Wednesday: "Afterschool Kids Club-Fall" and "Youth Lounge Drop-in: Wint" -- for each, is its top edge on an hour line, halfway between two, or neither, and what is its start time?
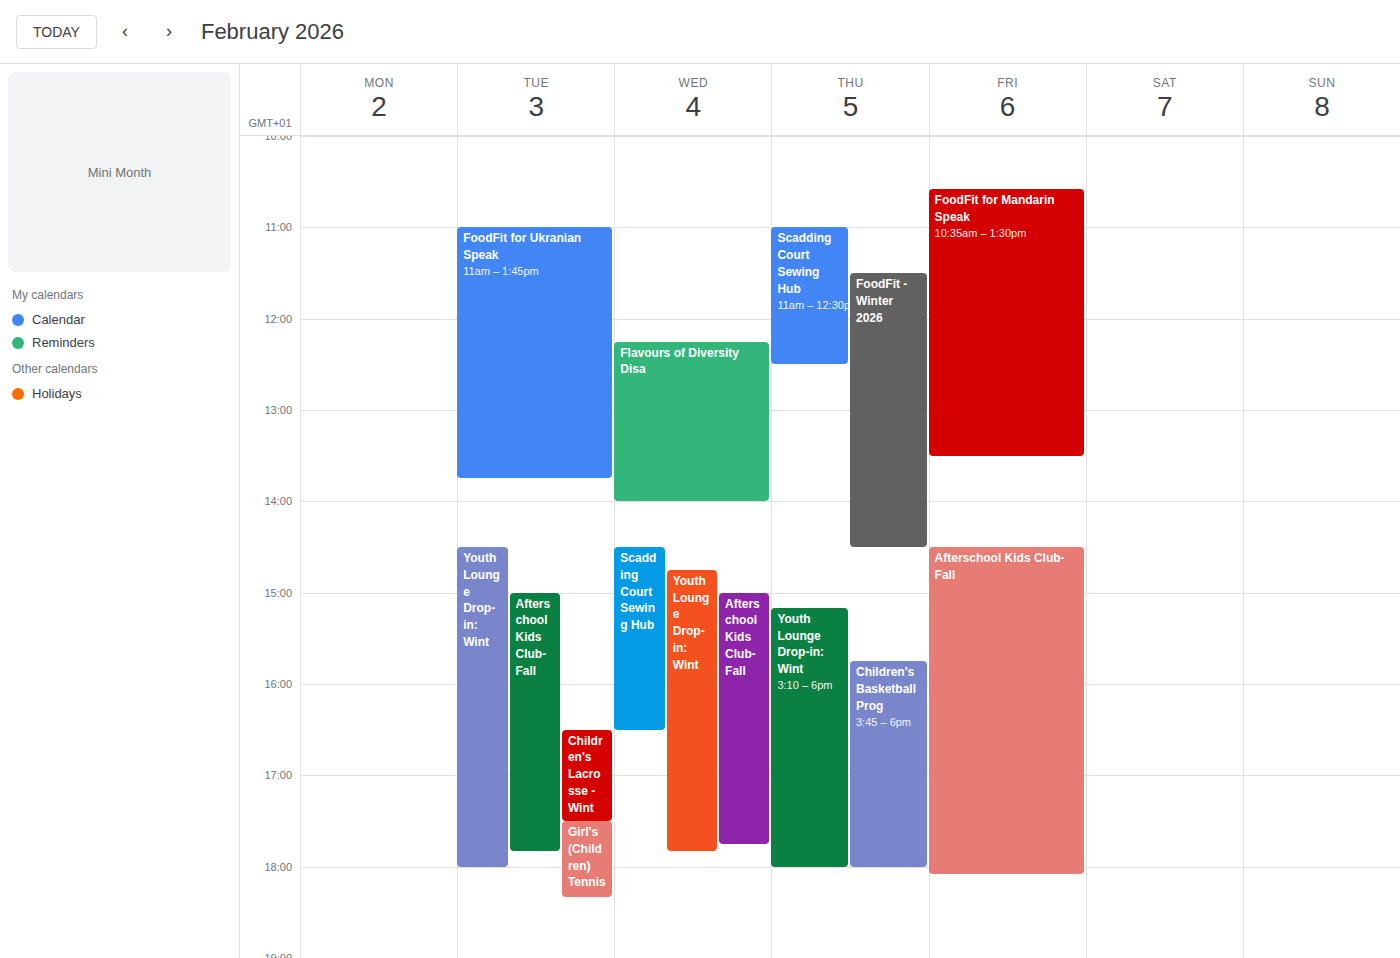
"Afterschool Kids Club-Fall": 3:00 PM, exactly on the 3 PM line. "Youth Lounge Drop-in: Wint": 2:45 PM, neither: three quarters of the way from the 2 PM line to the 3 PM line.